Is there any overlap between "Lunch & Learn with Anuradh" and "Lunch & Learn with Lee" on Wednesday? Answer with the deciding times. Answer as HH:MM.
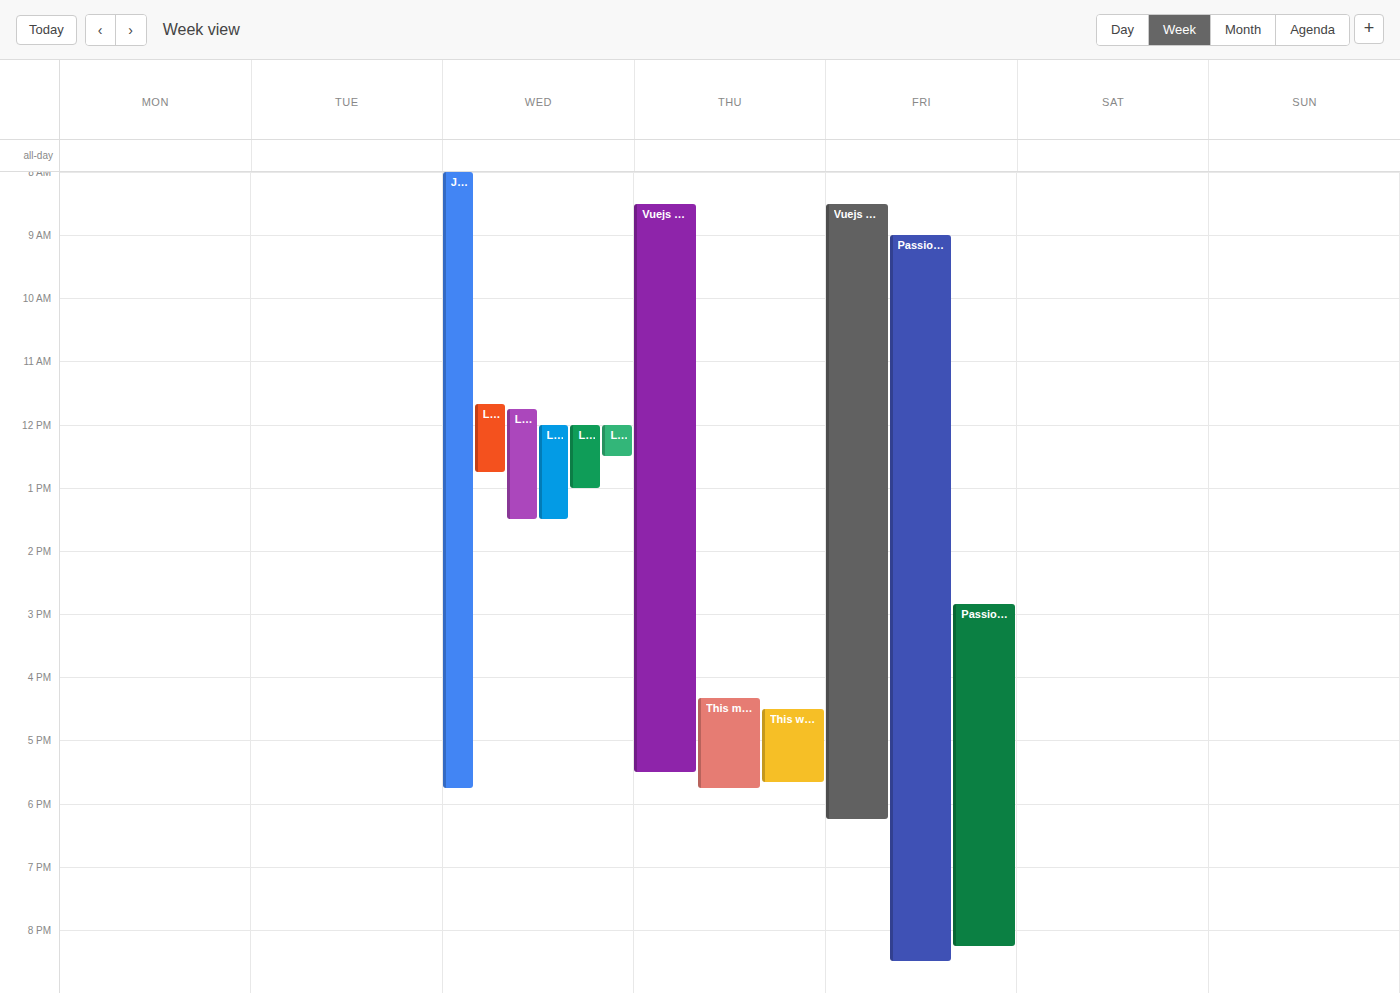
"Lunch & Learn with Anuradh" runs 12:00 to 13:00, inside "Lunch & Learn with Lee" -- they overlap.